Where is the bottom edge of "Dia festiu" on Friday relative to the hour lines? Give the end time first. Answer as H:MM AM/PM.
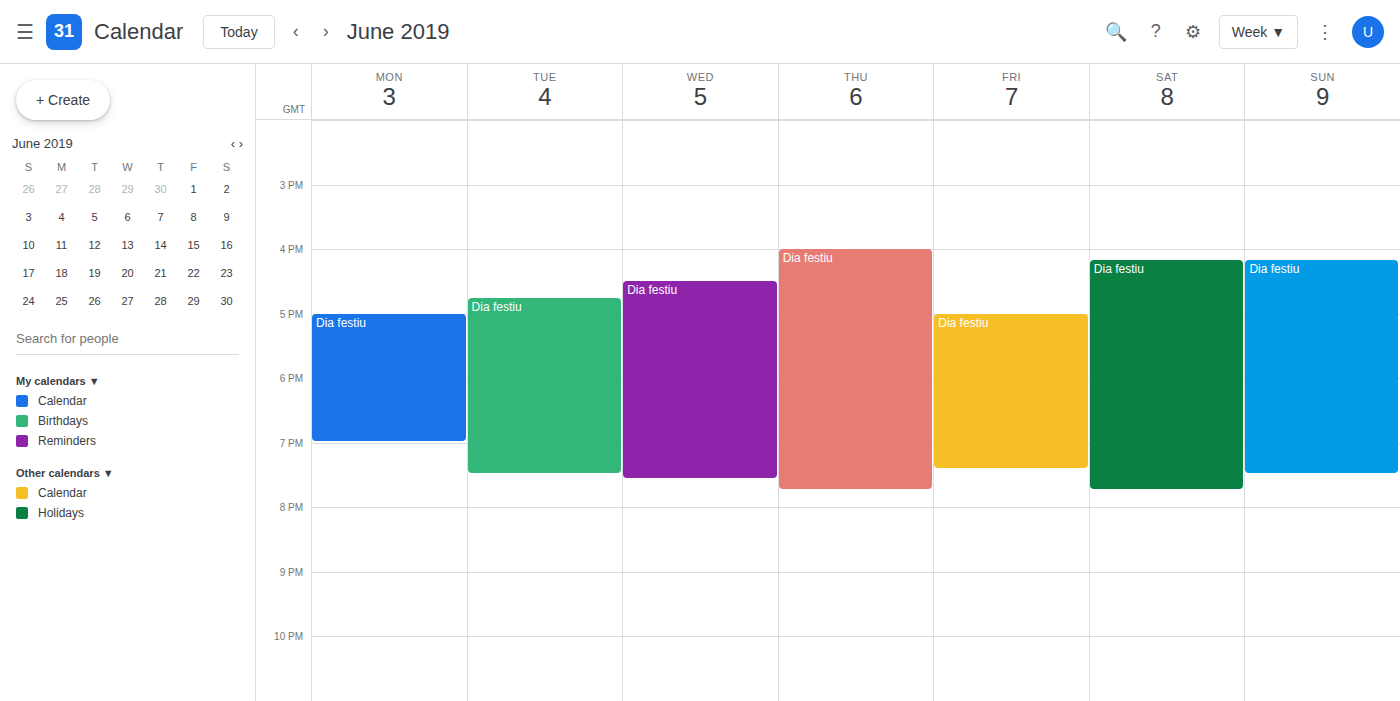
7:25 PM -- neither: 25 minutes below the 7 PM line and 35 minutes above the 8 PM line.